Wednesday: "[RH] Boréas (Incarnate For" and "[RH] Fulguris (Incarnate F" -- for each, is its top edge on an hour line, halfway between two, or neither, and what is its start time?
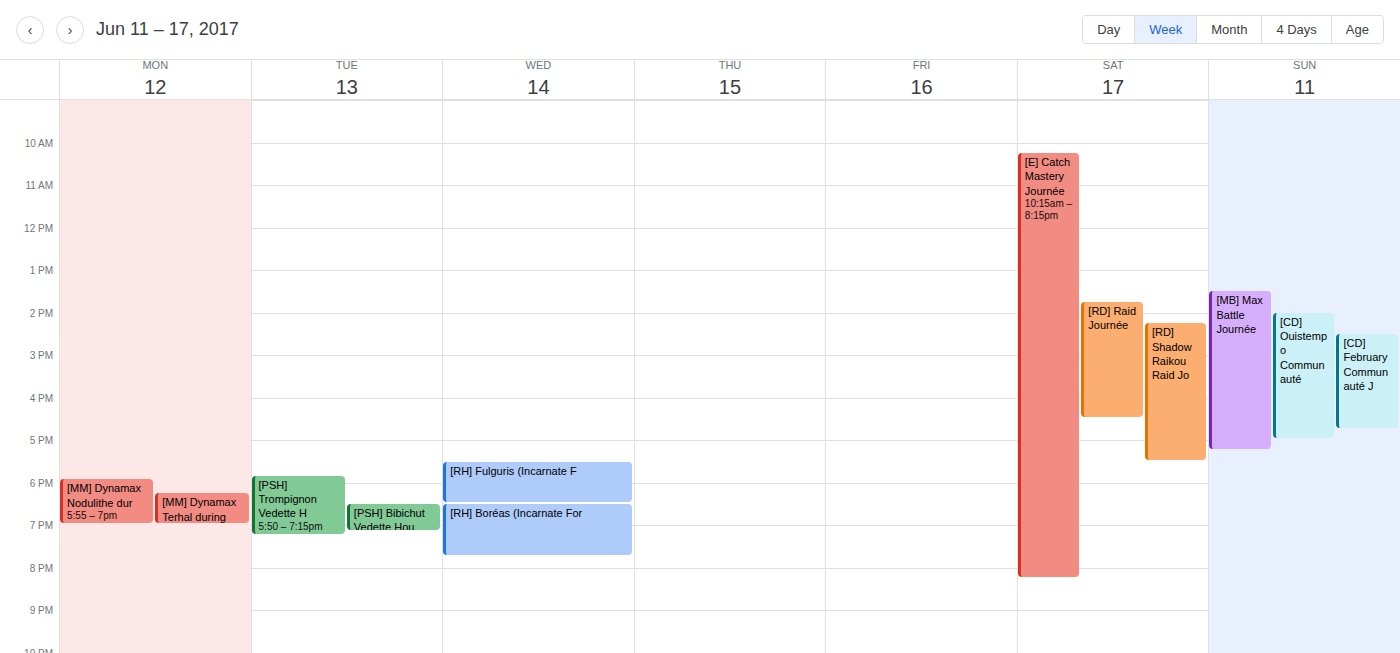
"[RH] Boréas (Incarnate For": 18:30, halfway between the 18:00 and 19:00 lines. "[RH] Fulguris (Incarnate F": 17:30, halfway between the 17:00 and 18:00 lines.